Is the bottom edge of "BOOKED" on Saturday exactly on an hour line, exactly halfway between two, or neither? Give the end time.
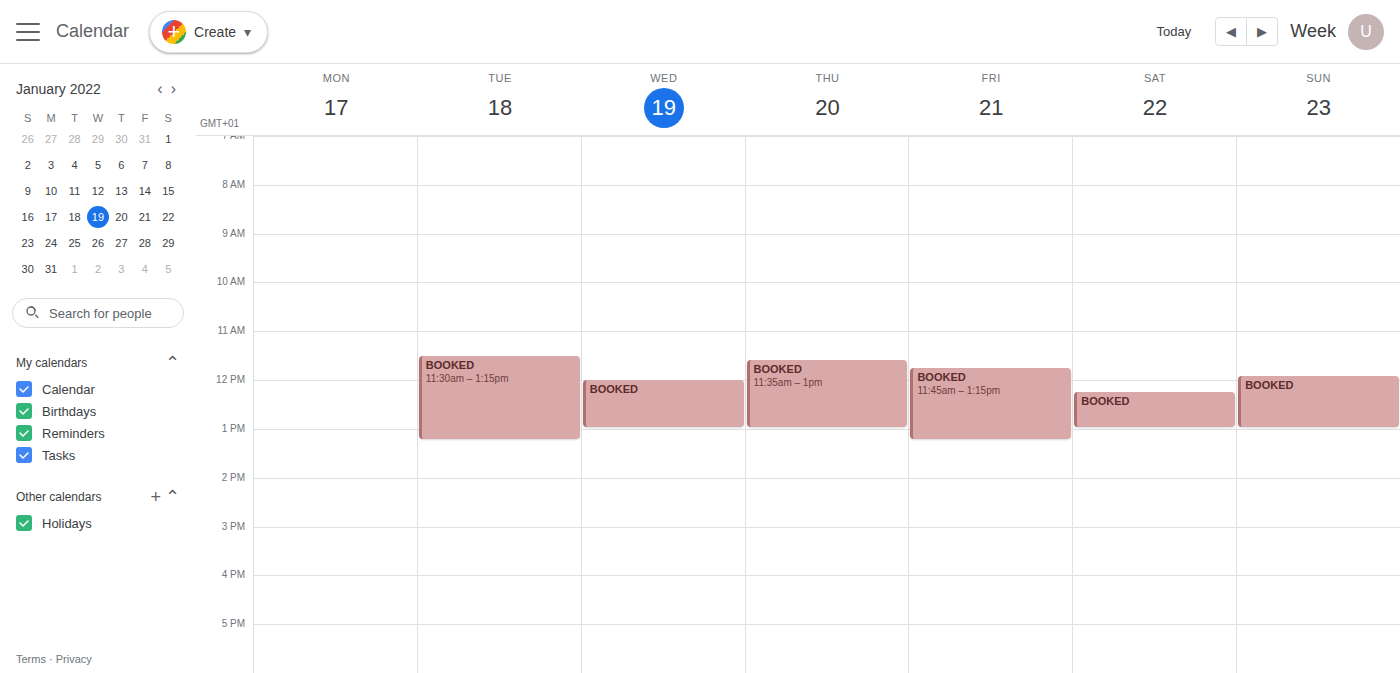
13:00 -- exactly on the 13:00 line.